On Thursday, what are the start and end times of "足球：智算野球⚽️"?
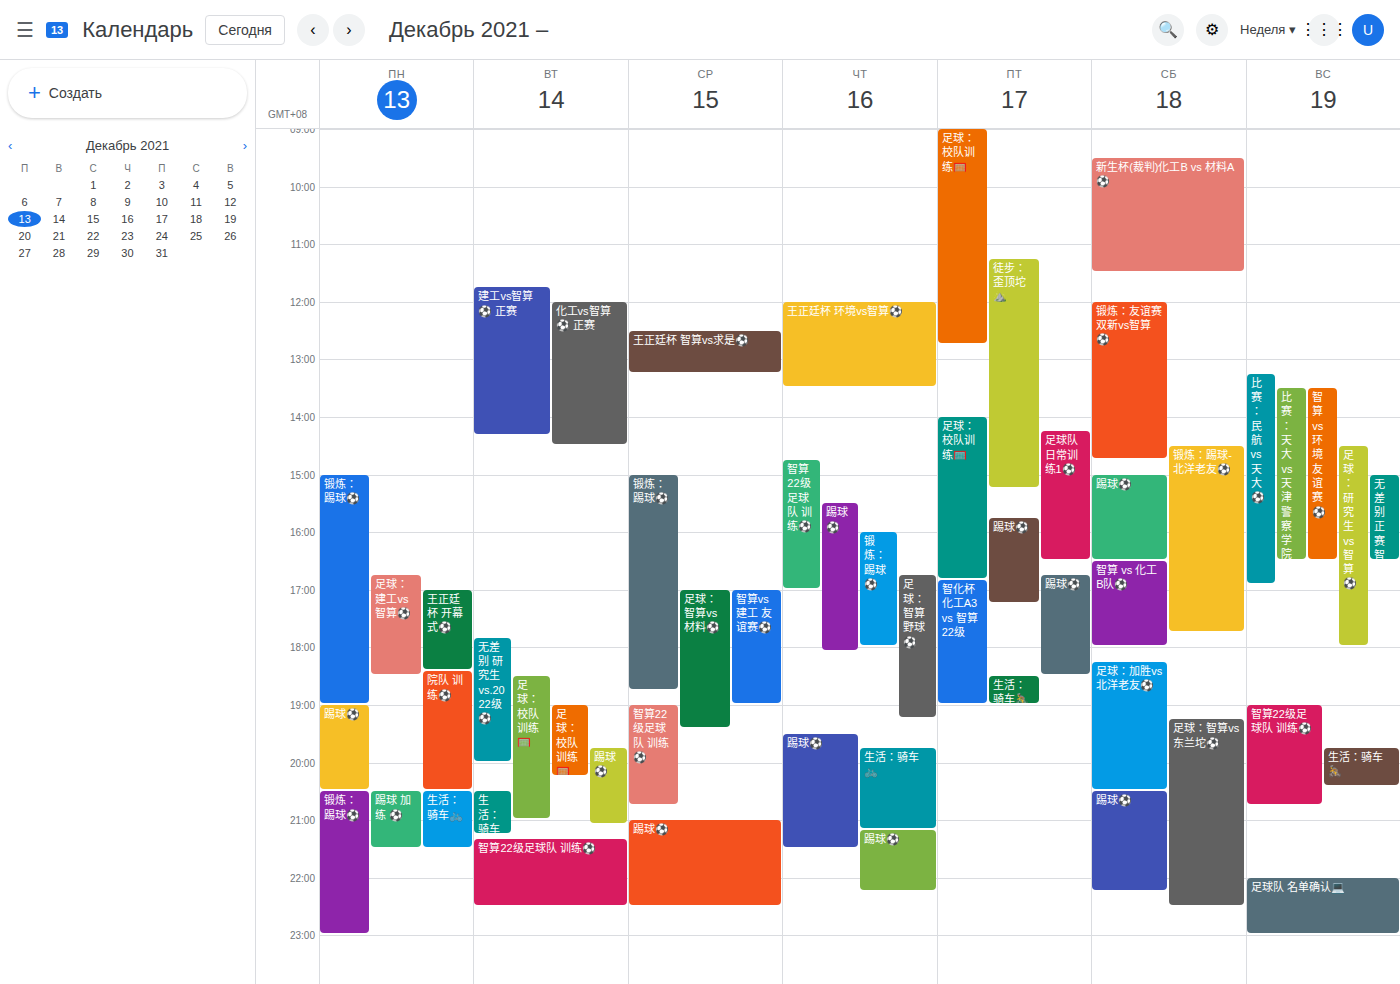
4:45 PM to 7:15 PM